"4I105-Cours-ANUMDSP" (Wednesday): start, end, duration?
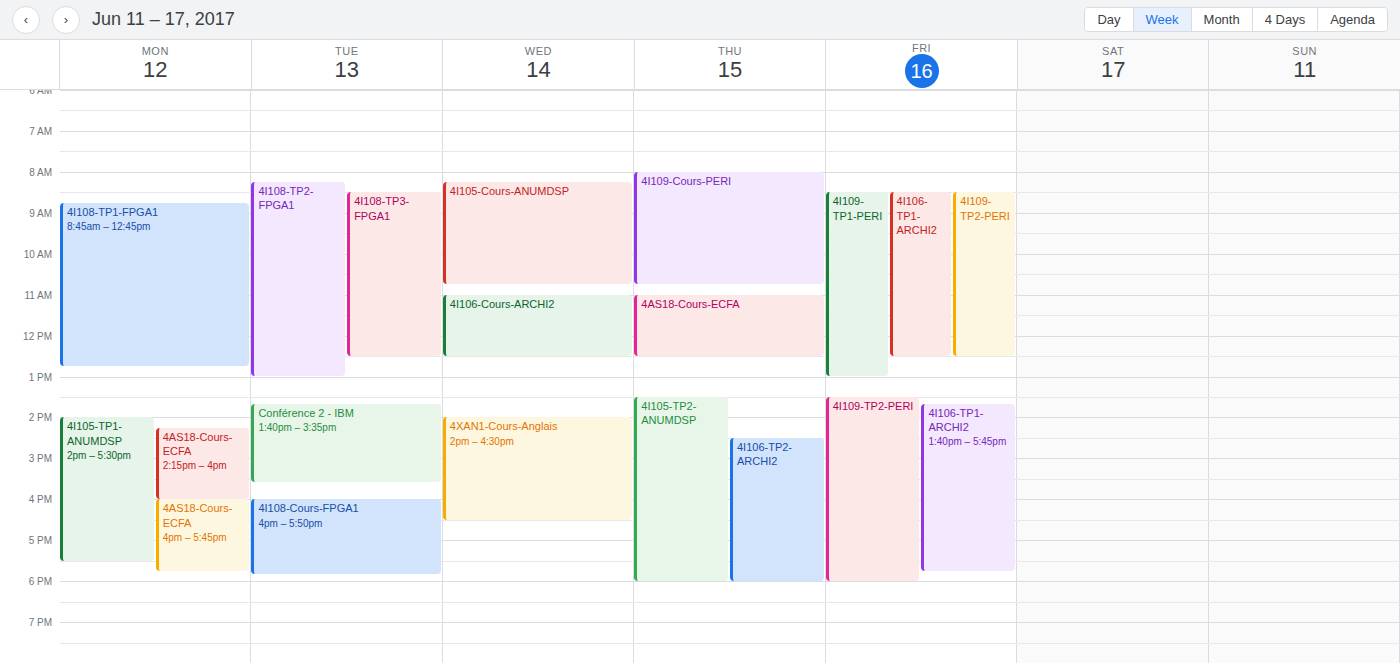
8:15 AM to 10:45 AM, 2 hours 30 minutes